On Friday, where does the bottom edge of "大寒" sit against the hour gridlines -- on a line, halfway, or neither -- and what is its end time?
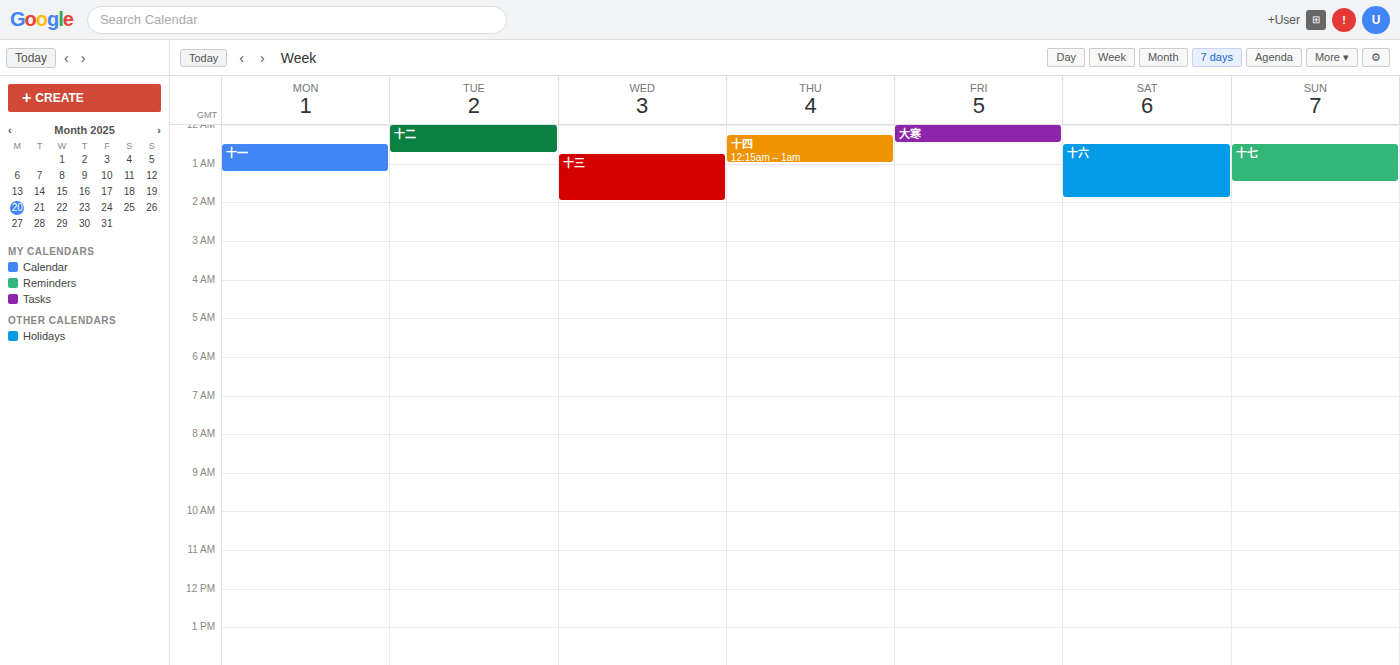
12:30 AM -- halfway between the 12 AM and 1 AM lines.